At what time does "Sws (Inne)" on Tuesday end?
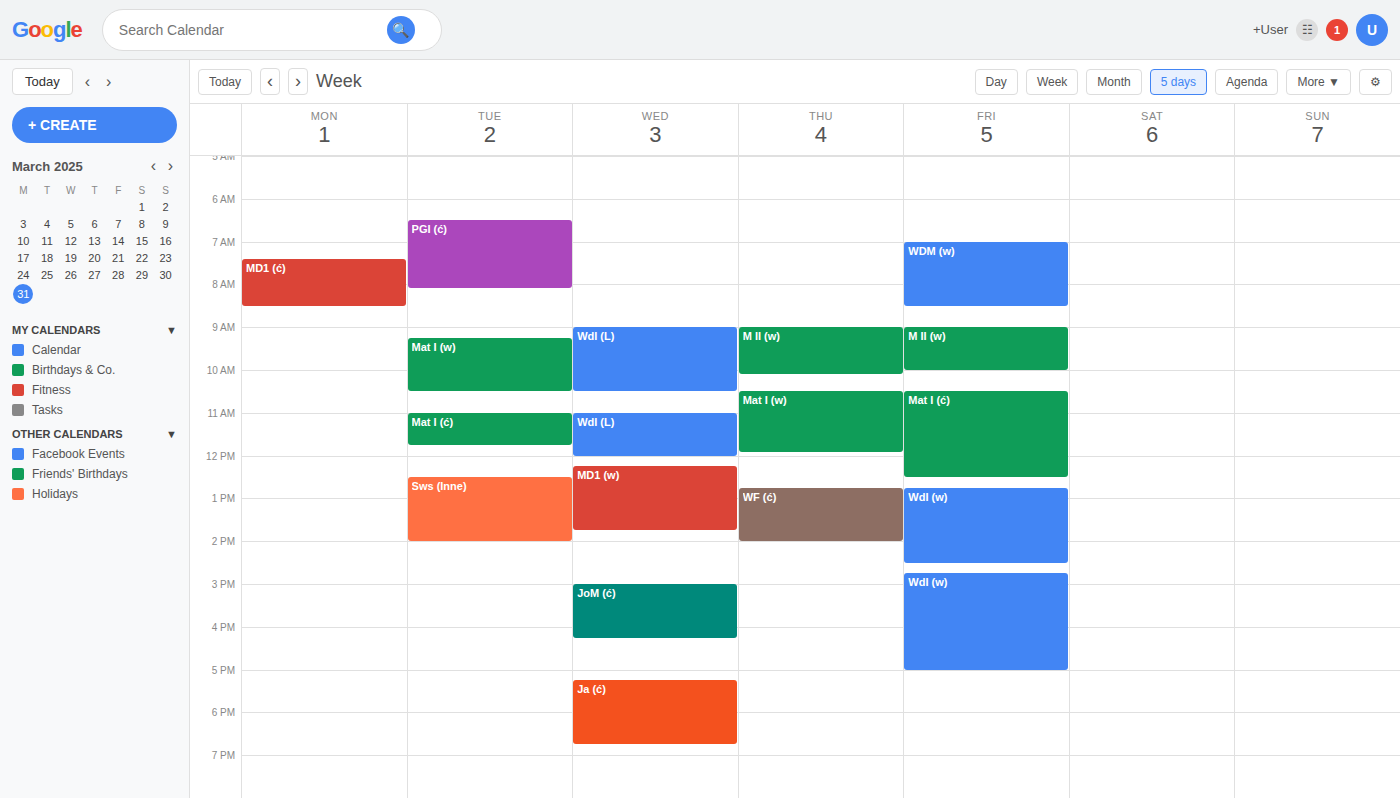
2:00 PM